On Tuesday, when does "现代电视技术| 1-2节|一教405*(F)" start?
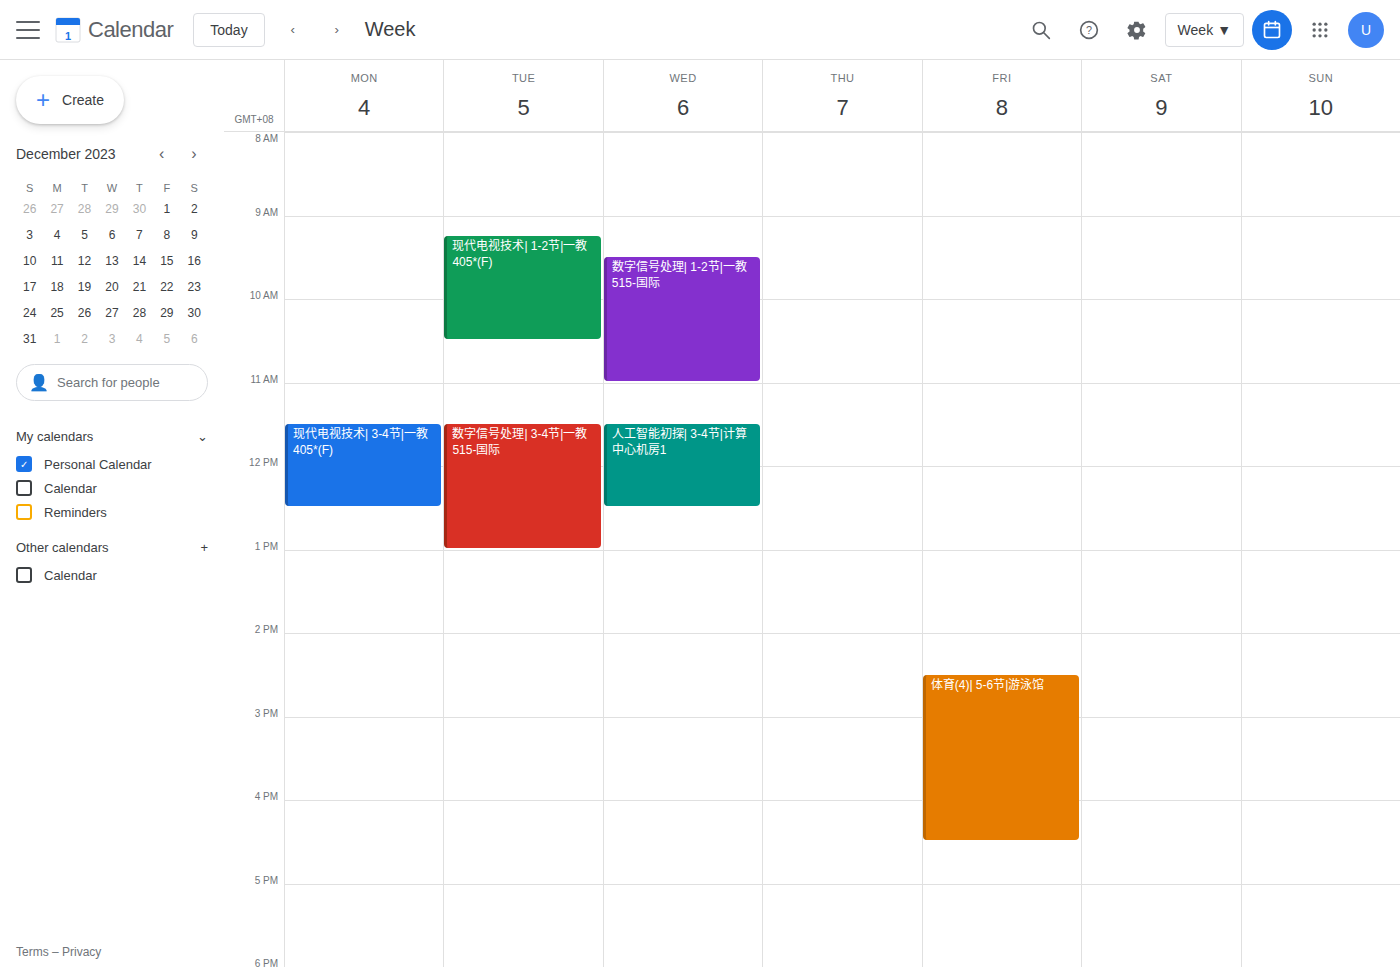
9:15 AM